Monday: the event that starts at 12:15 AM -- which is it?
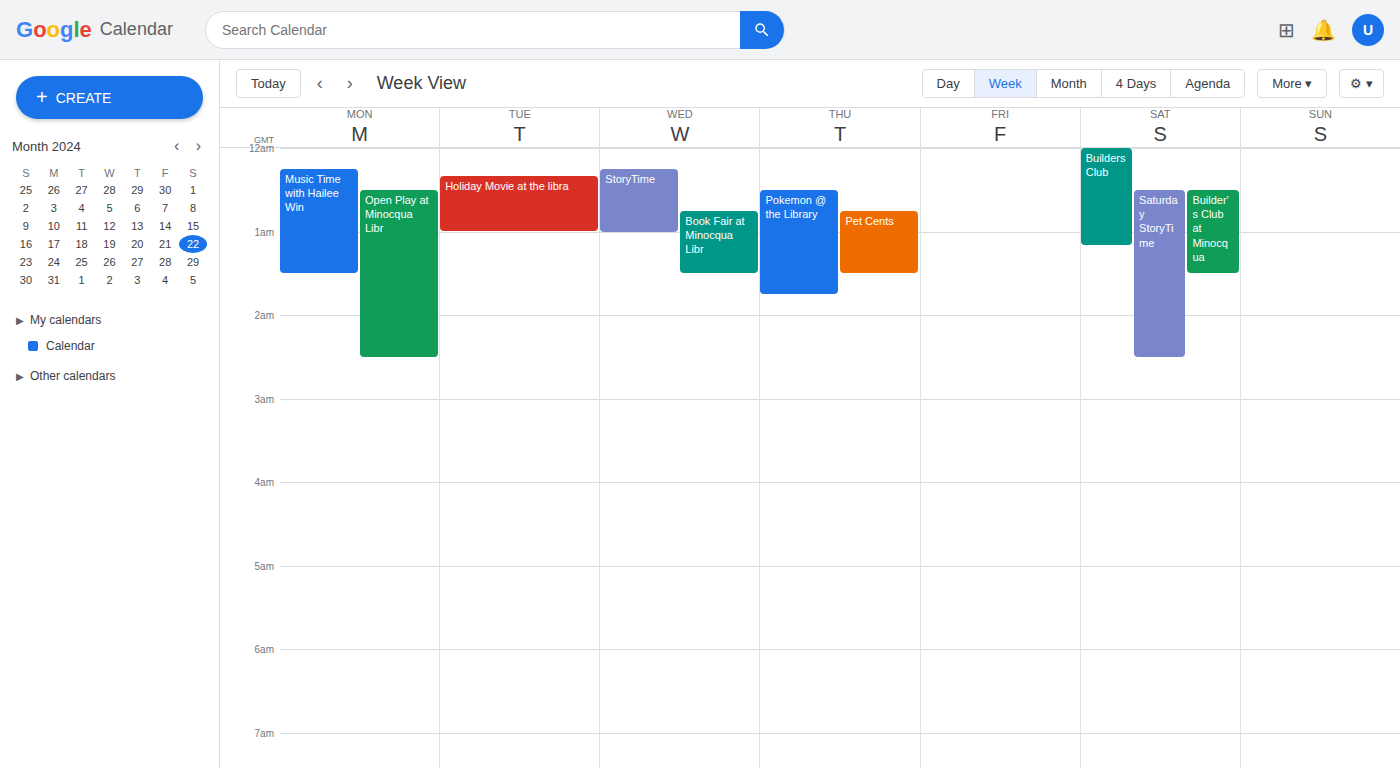
"Music Time with Hailee Win"